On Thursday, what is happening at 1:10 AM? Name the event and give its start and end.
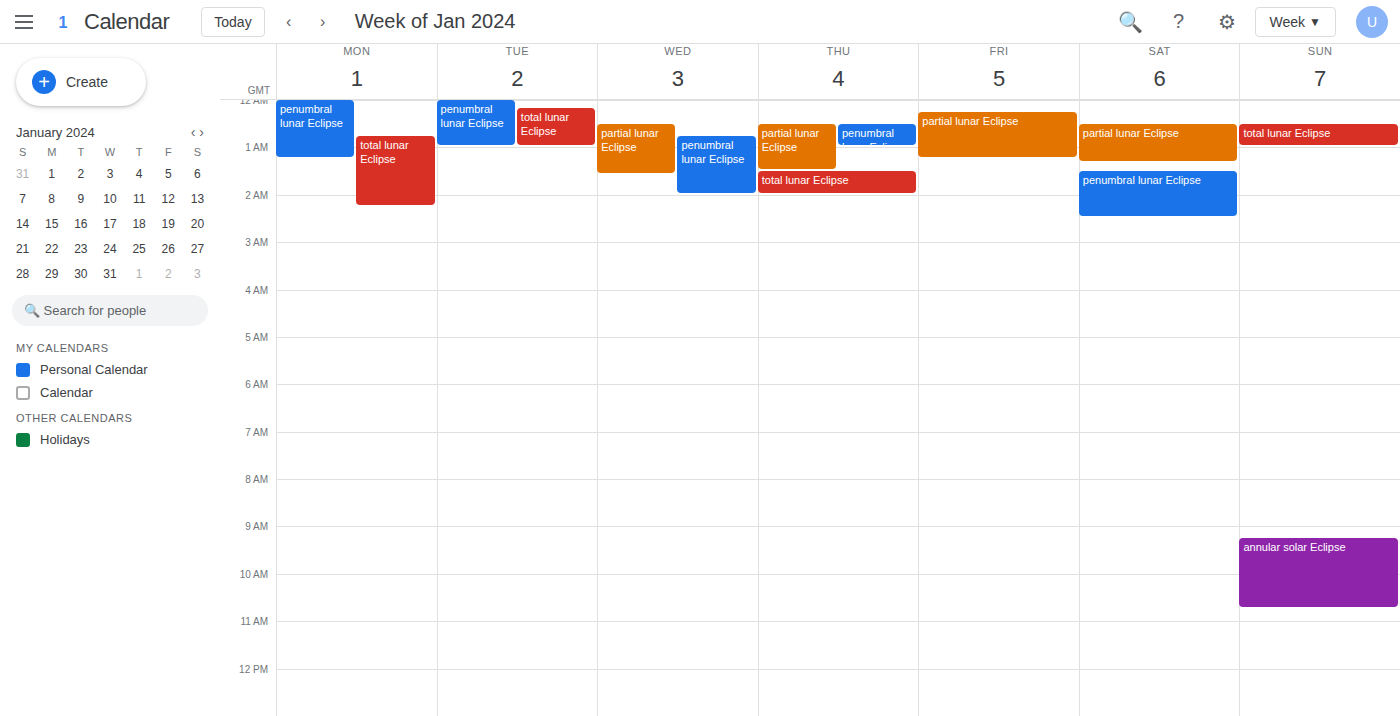
"partial lunar Eclipse", 12:30 AM to 1:30 AM